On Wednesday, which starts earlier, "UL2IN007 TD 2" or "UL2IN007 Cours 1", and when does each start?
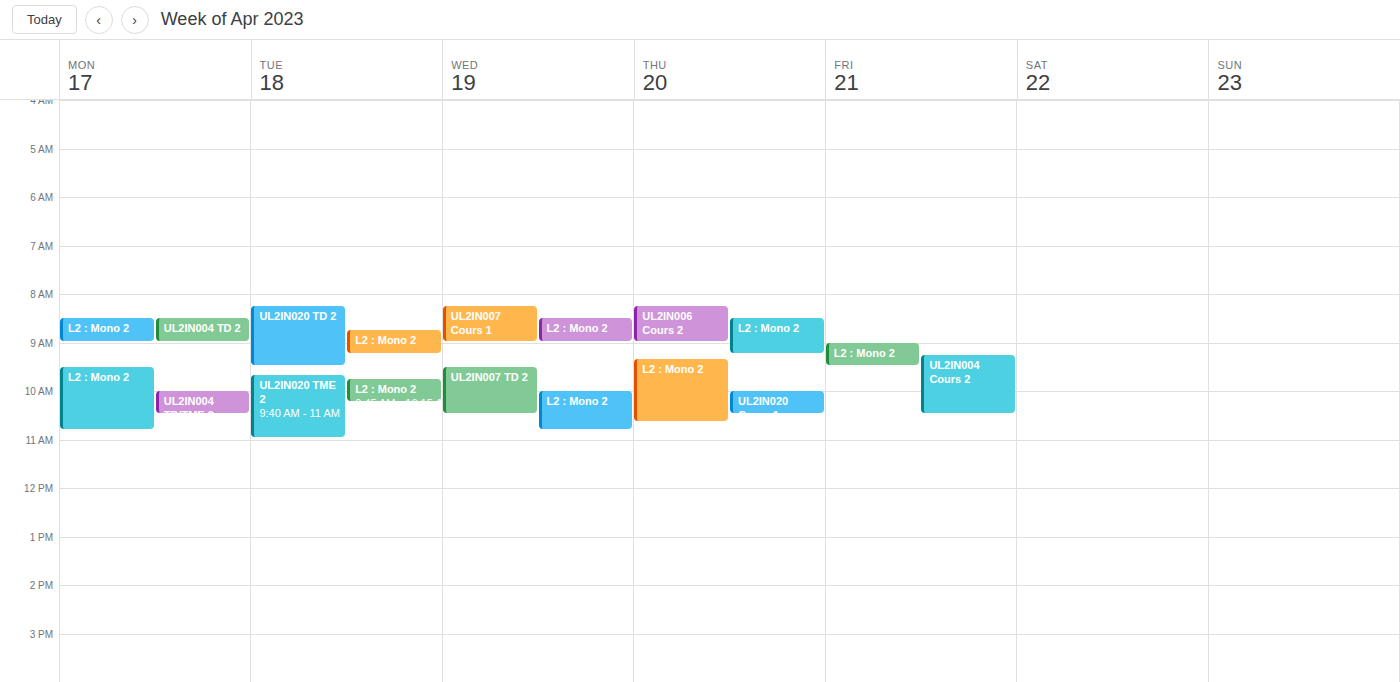
"UL2IN007 Cours 1" 8:15 AM; "UL2IN007 TD 2" 9:30 AM.